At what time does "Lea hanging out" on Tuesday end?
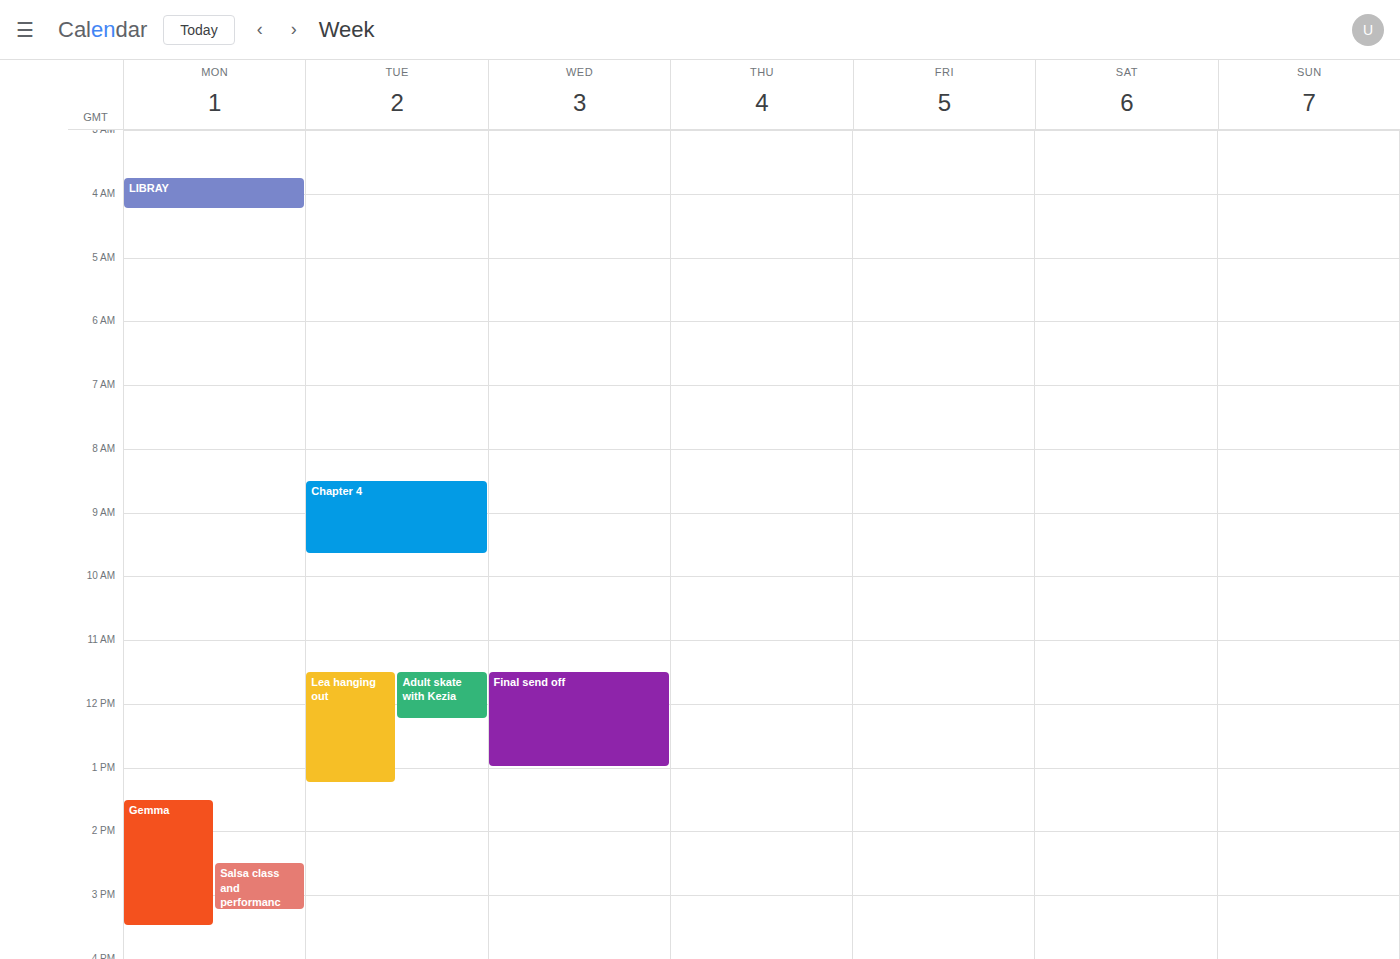
1:15 PM